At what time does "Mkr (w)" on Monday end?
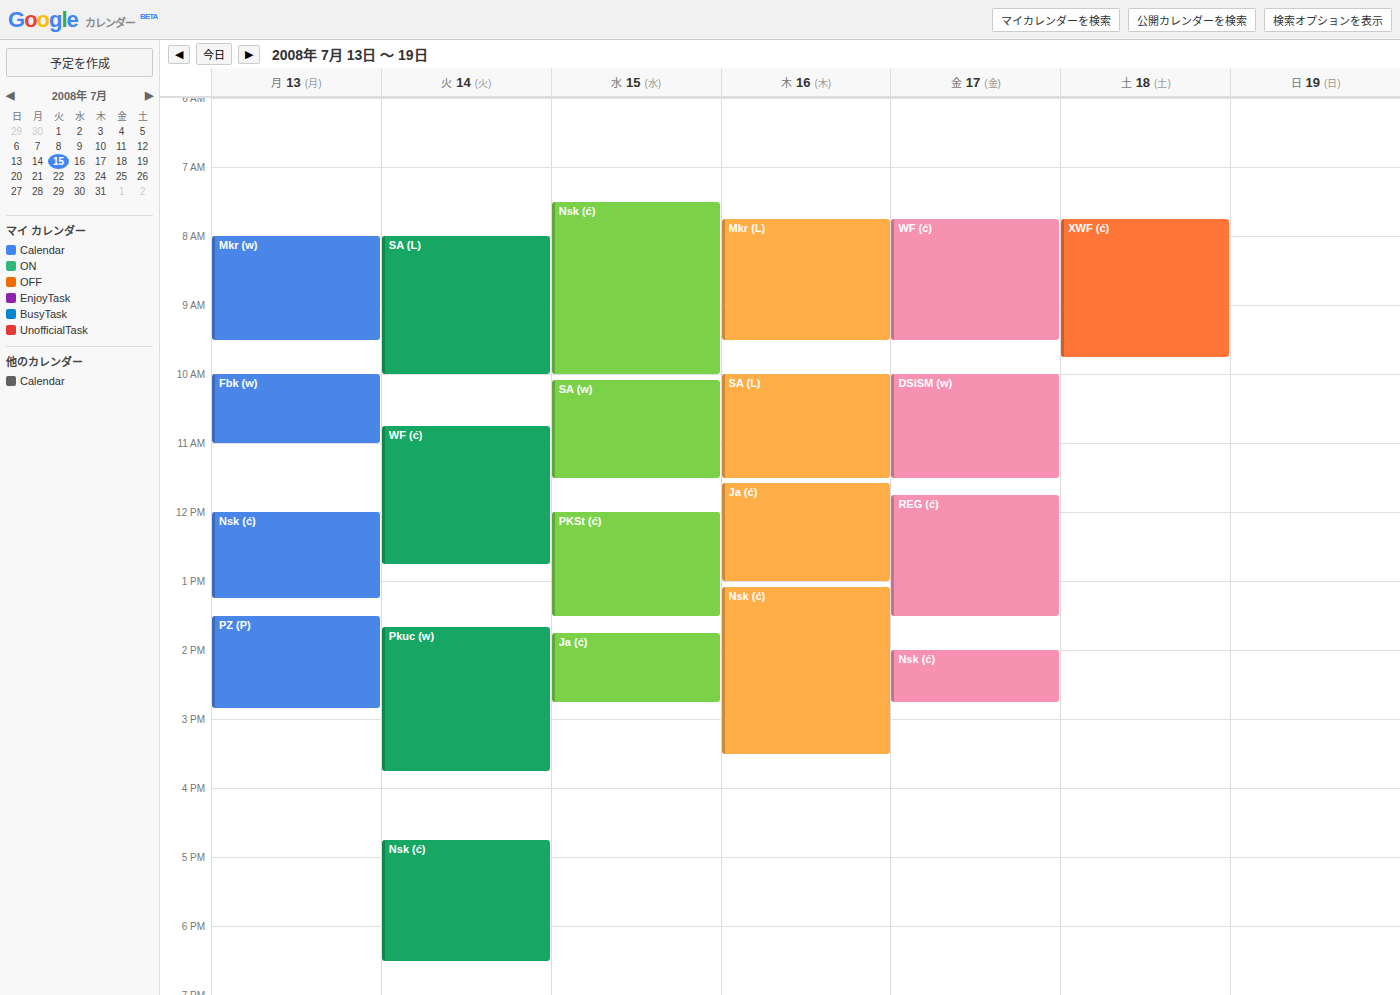
09:30